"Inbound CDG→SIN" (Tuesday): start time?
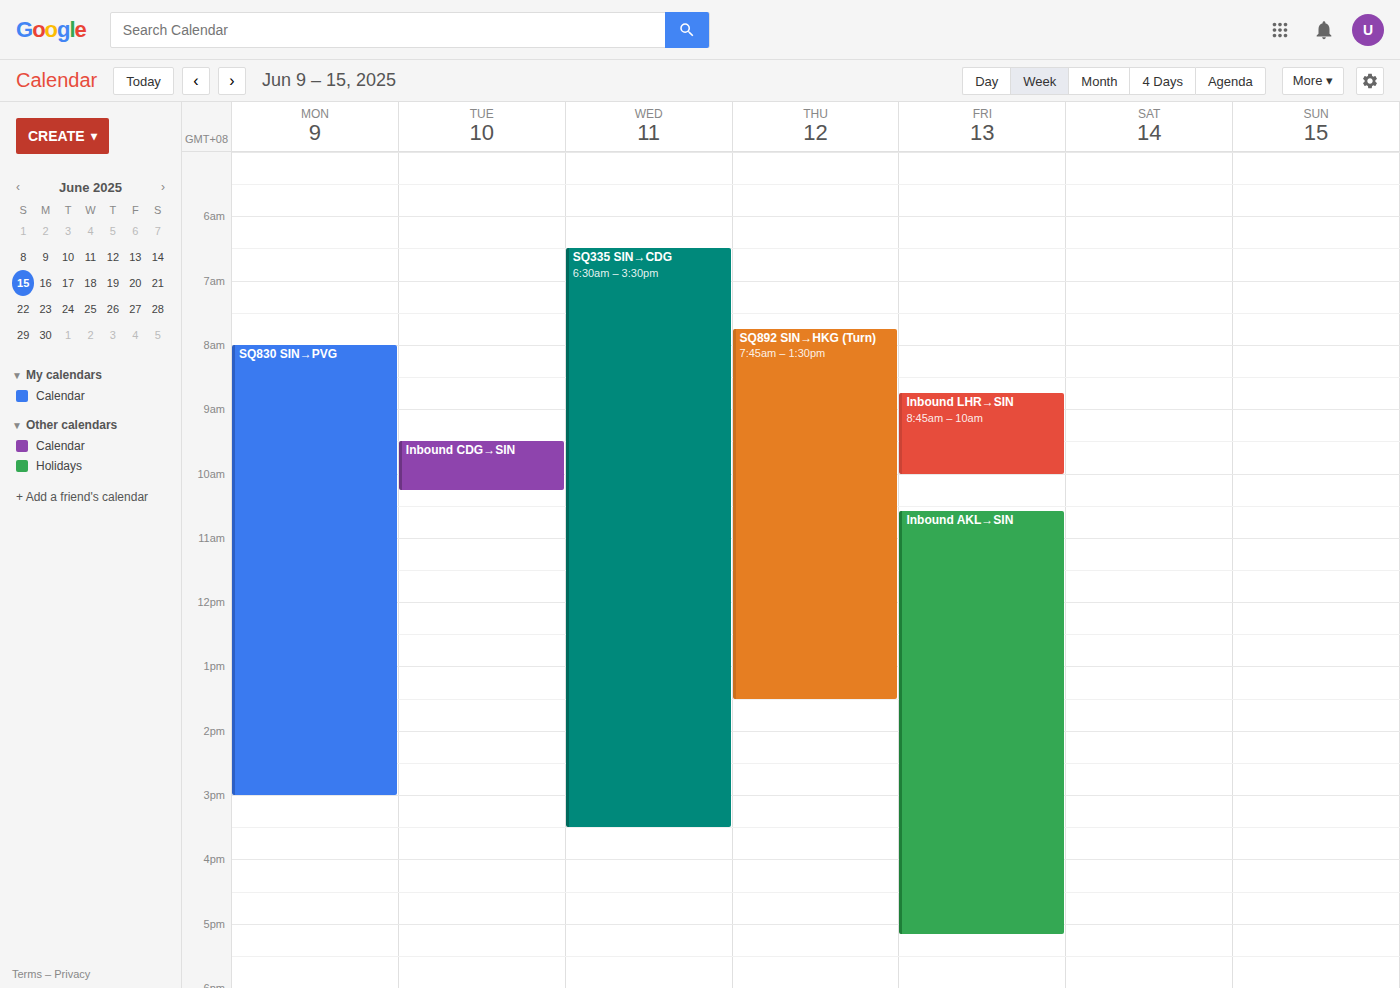
9:30 AM